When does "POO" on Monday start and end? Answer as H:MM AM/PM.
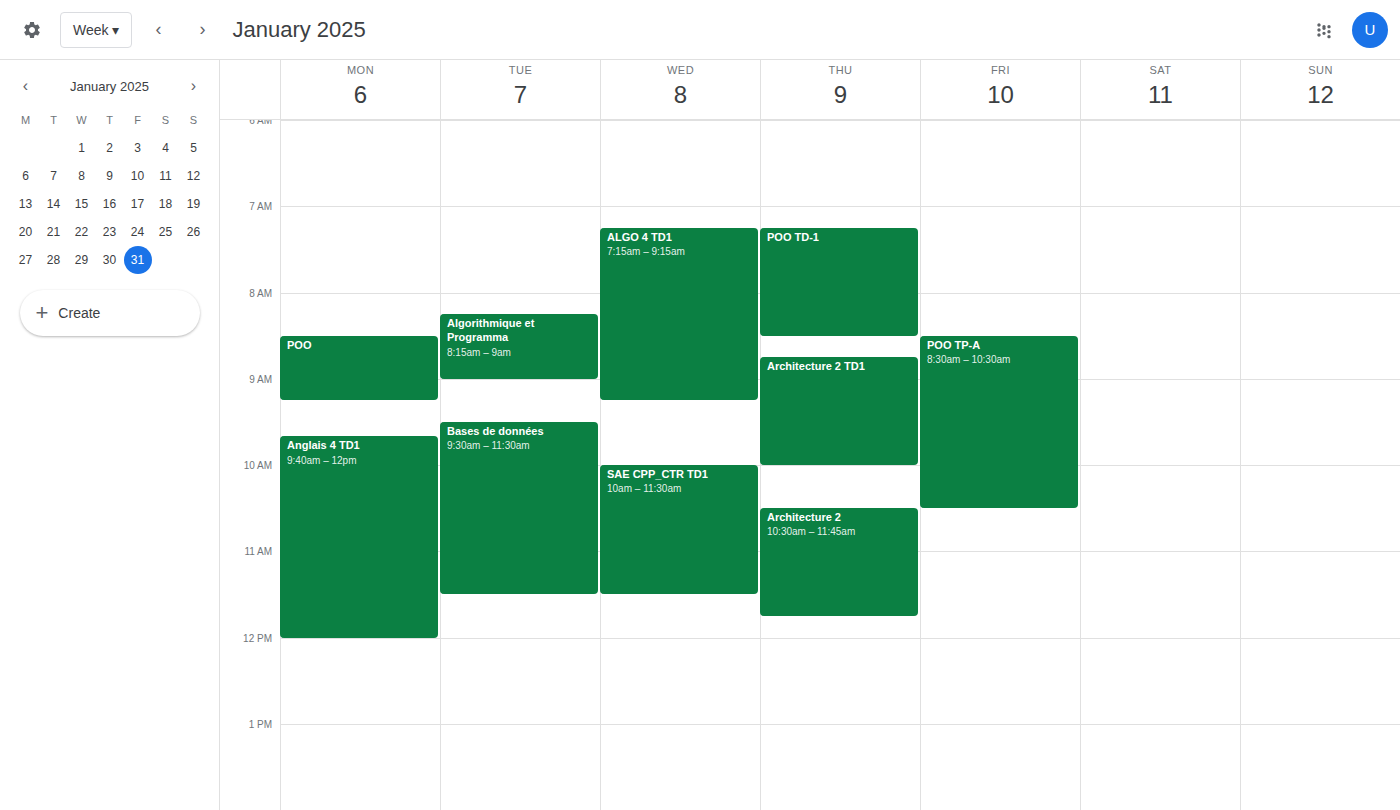
8:30 AM to 9:15 AM